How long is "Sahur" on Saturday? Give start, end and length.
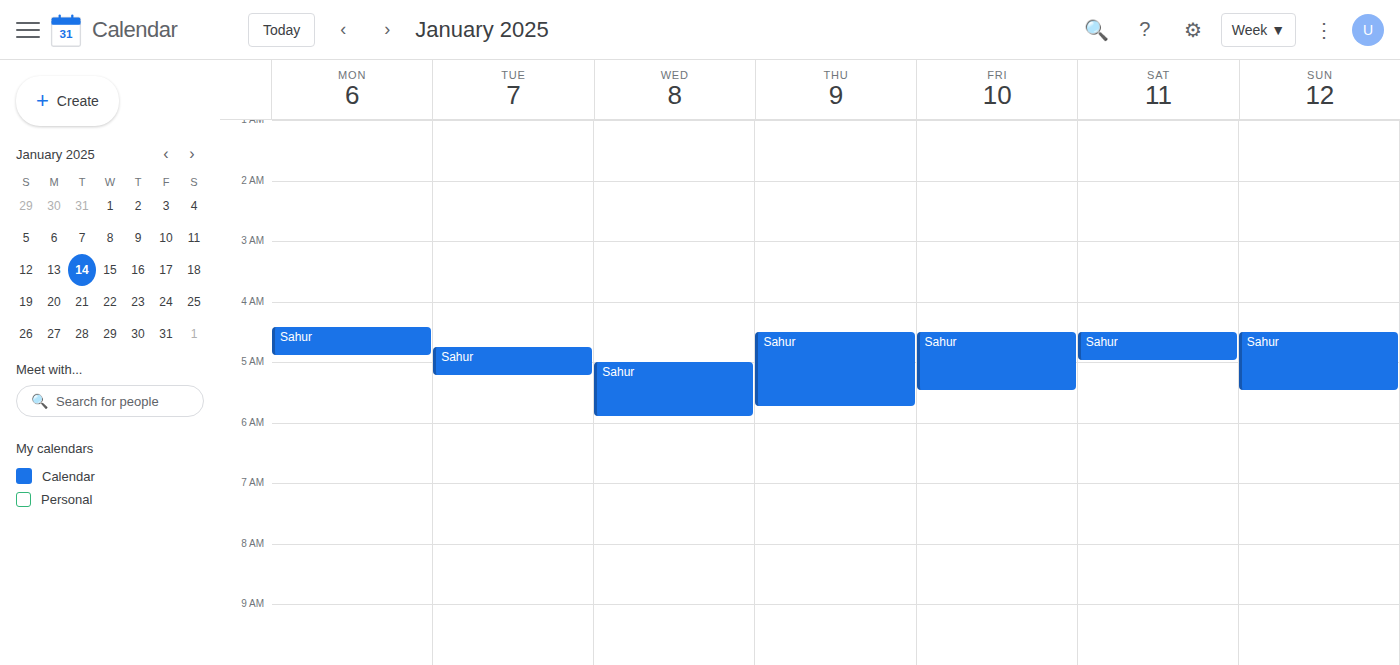
4:30 AM to 5:00 AM, 30 minutes